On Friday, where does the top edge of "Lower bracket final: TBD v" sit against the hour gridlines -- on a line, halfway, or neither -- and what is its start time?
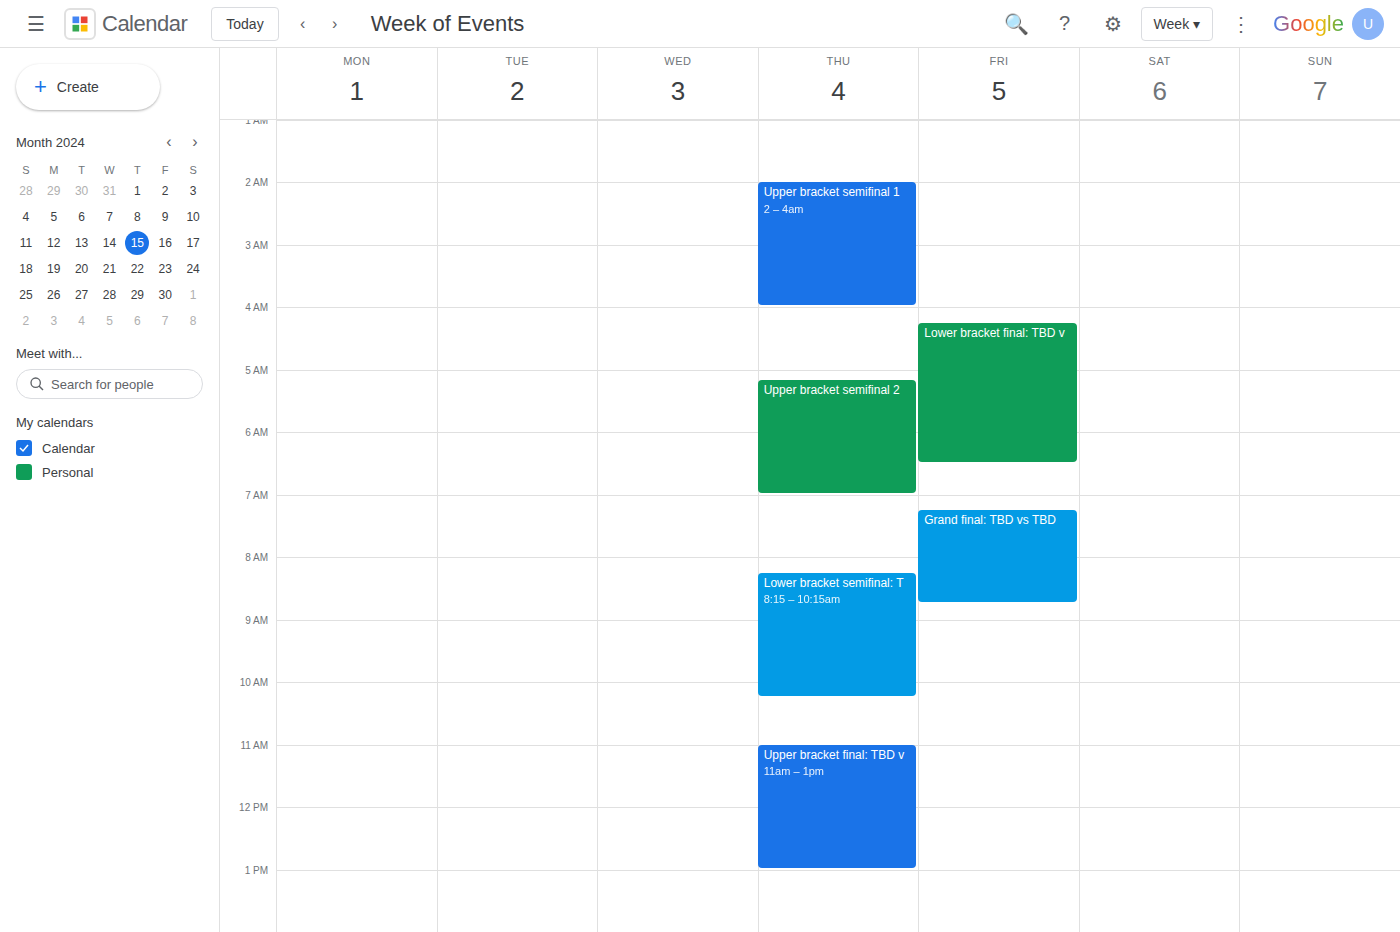
4:15 AM -- neither: a quarter of the way from the 4 AM line to the 5 AM line.